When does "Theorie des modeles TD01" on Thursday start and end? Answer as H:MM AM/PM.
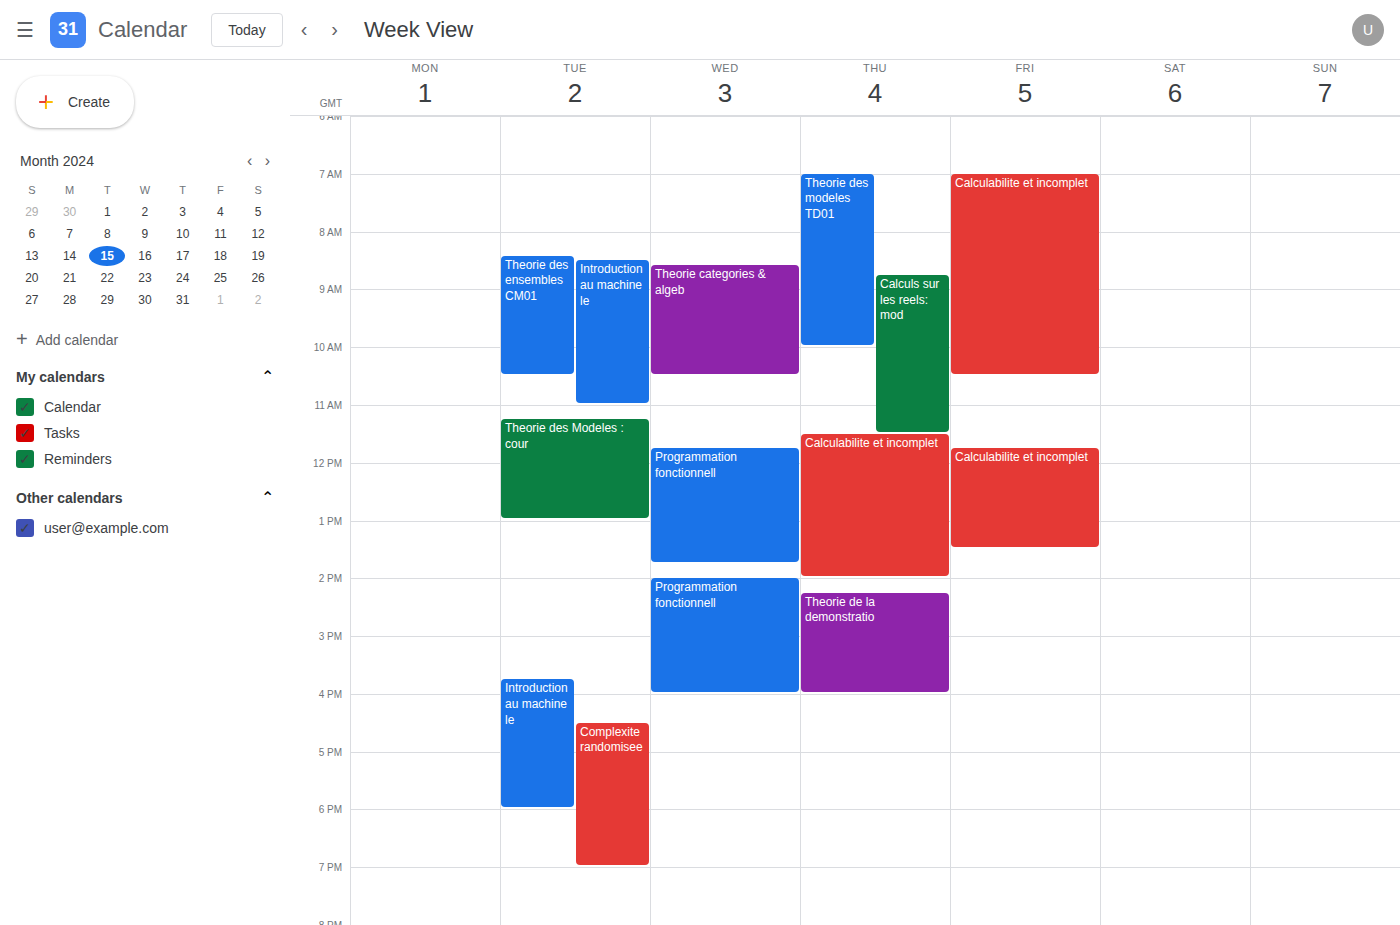
7:00 AM to 10:00 AM